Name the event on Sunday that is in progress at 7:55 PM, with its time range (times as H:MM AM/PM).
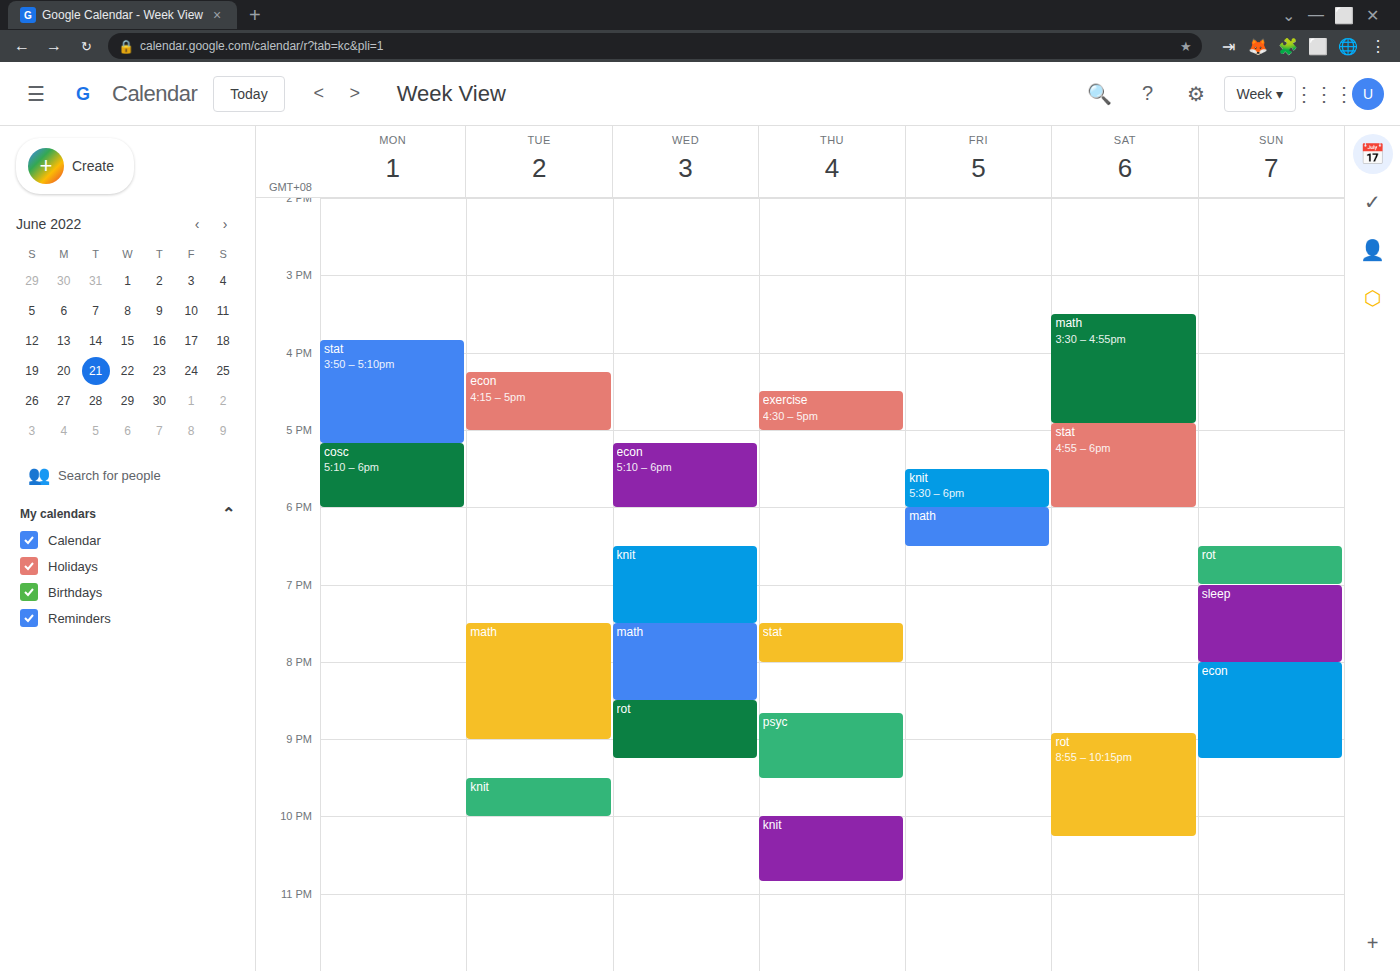
"sleep", 7:00 PM to 8:00 PM